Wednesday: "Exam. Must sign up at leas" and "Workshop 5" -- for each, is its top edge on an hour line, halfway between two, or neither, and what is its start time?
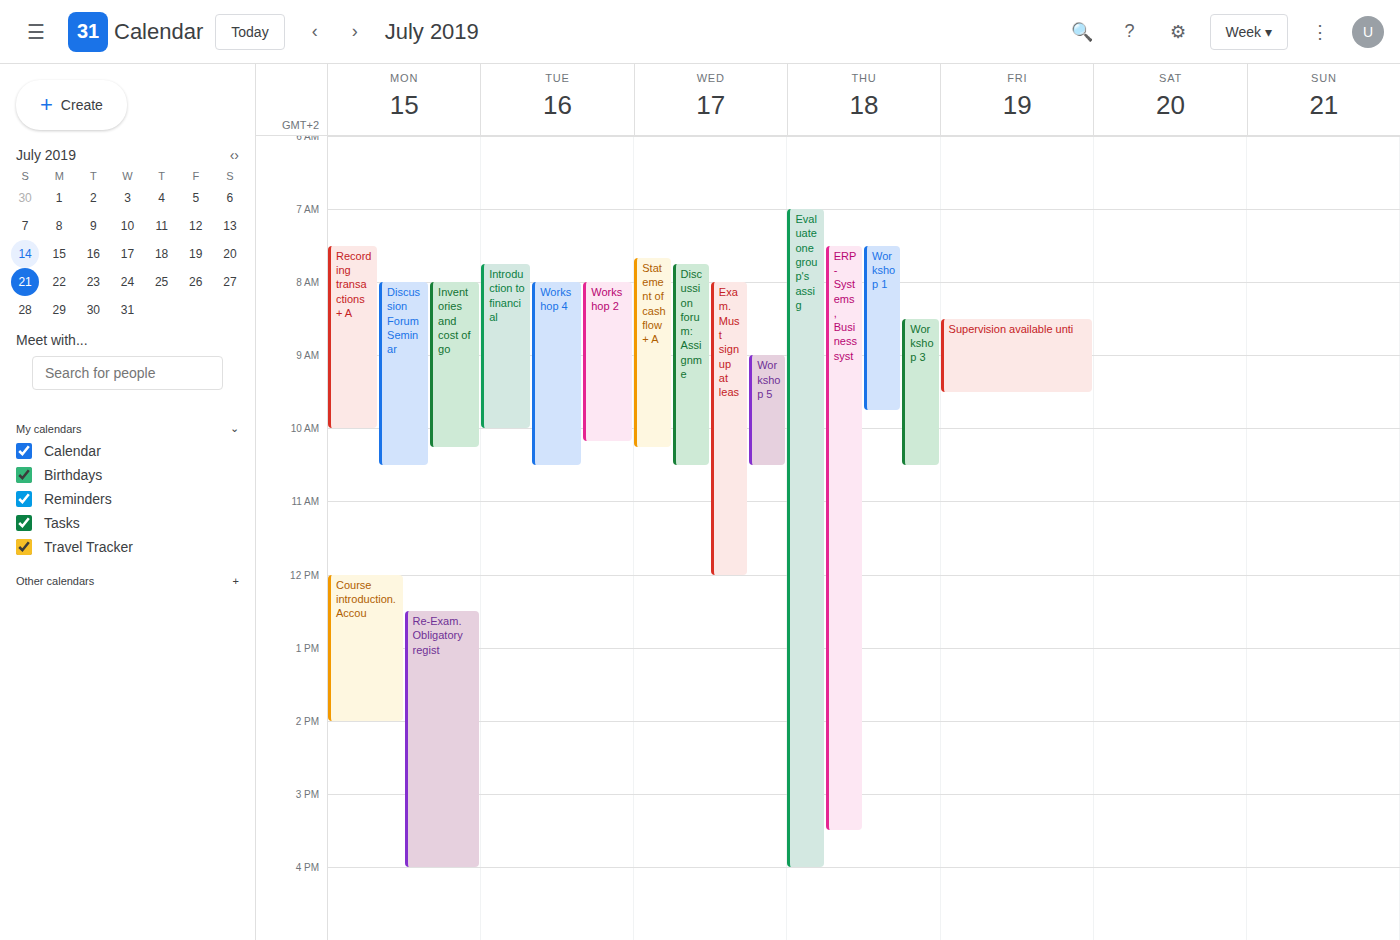
"Exam. Must sign up at leas": 8:00 AM, exactly on the 8 AM line. "Workshop 5": 9:00 AM, exactly on the 9 AM line.